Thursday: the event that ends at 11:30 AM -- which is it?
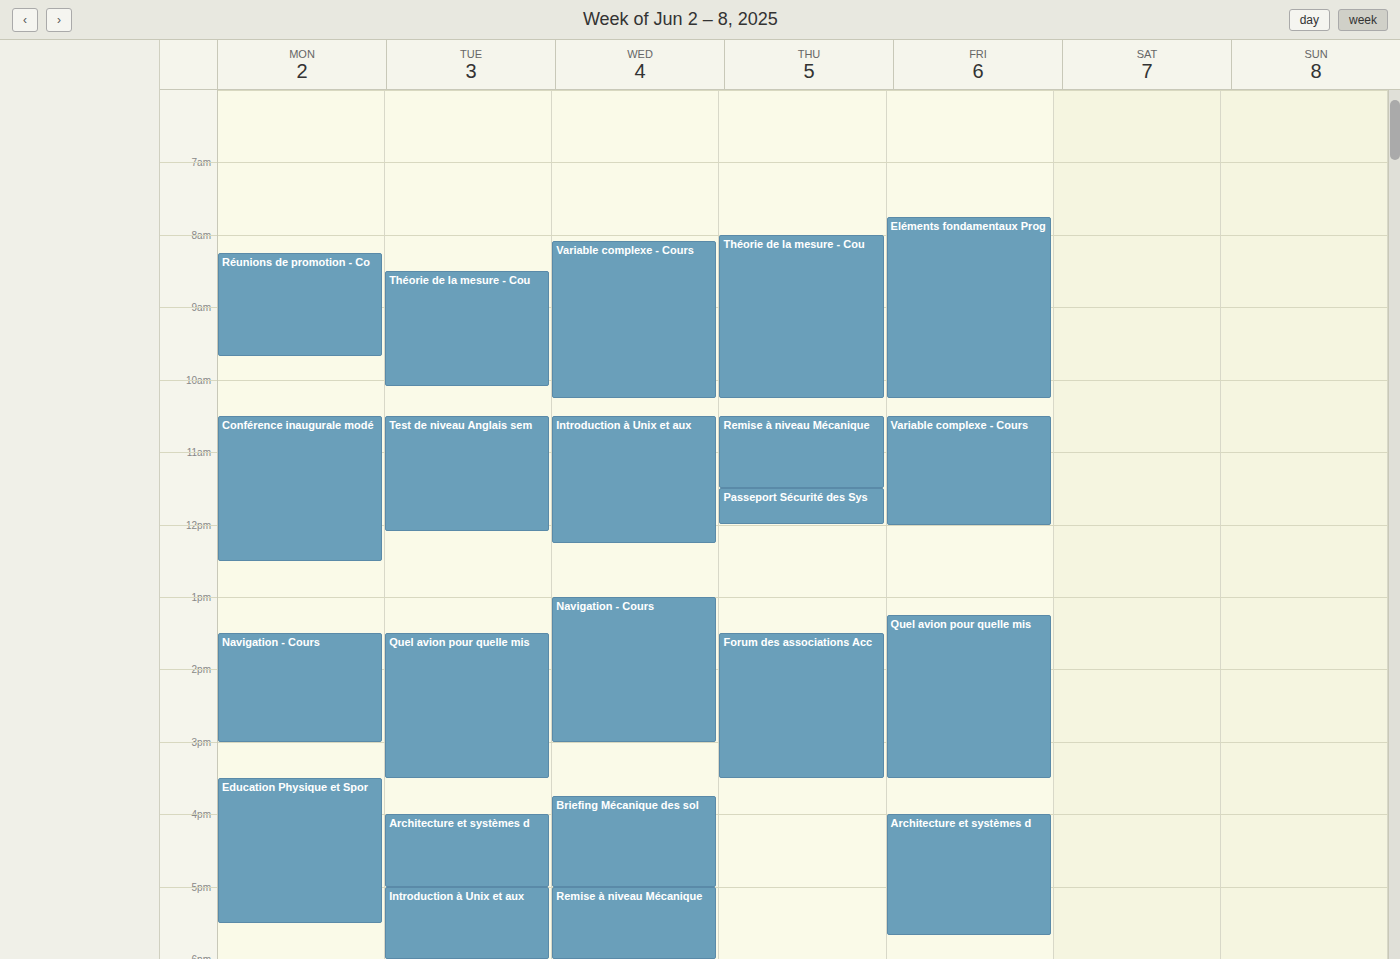
"Remise à niveau Mécanique"